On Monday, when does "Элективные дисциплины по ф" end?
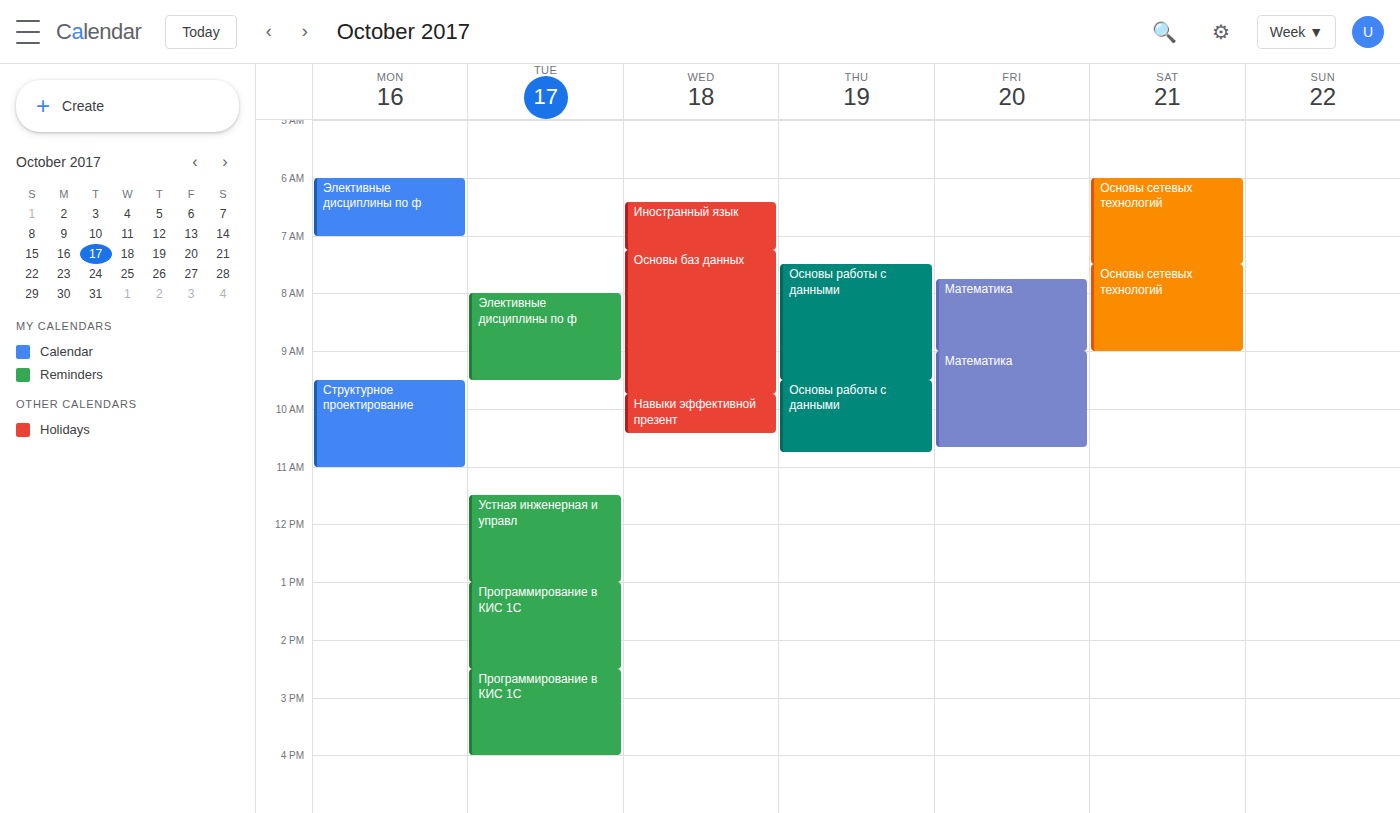
7:00 AM